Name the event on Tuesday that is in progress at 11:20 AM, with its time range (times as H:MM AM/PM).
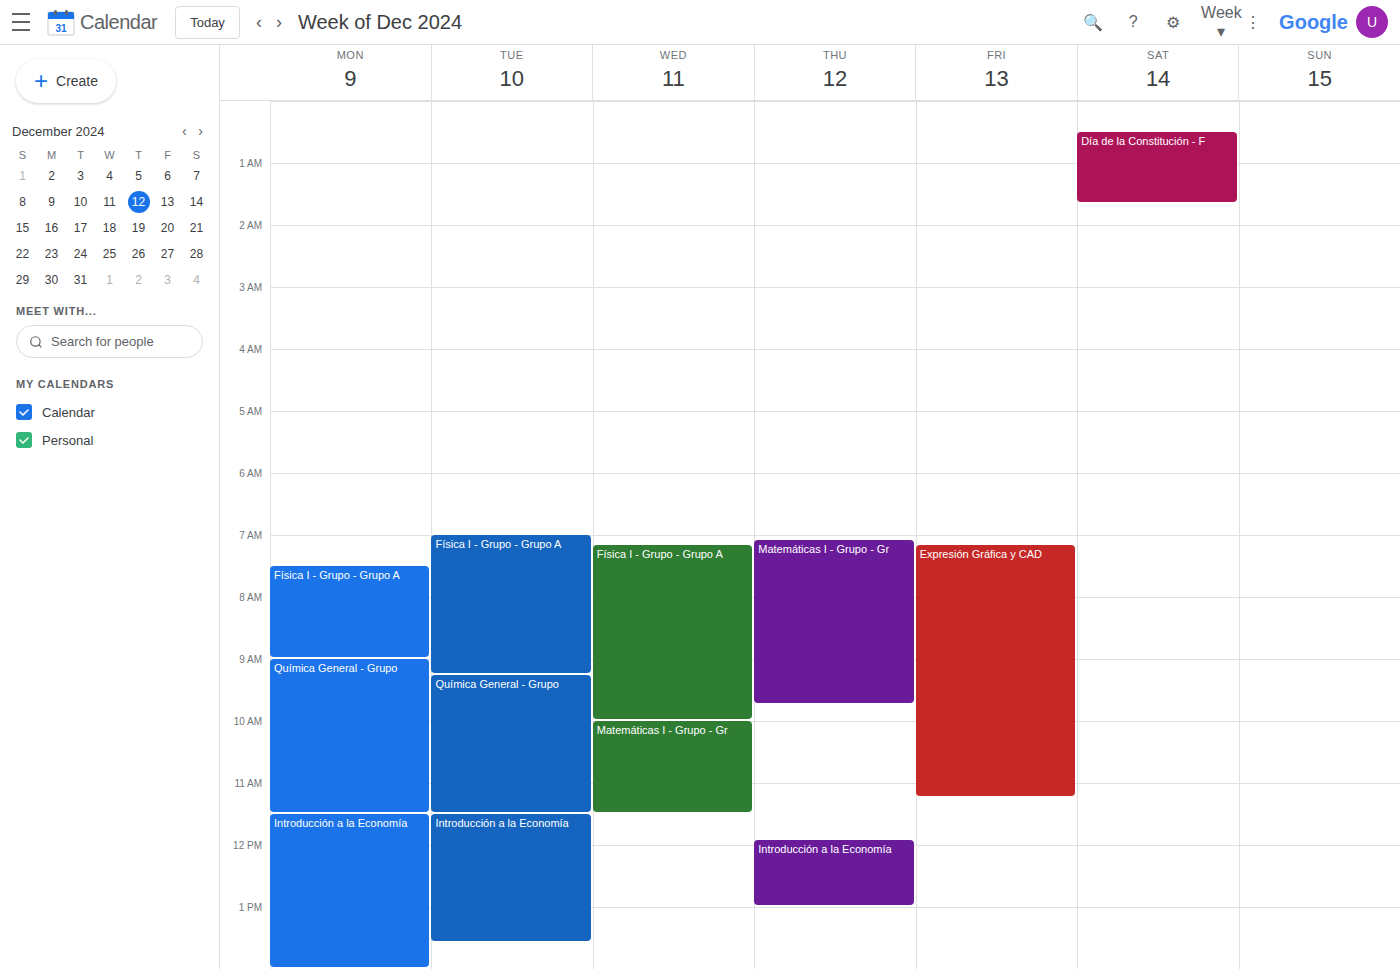
"Química General - Grupo", 9:15 AM to 11:30 AM